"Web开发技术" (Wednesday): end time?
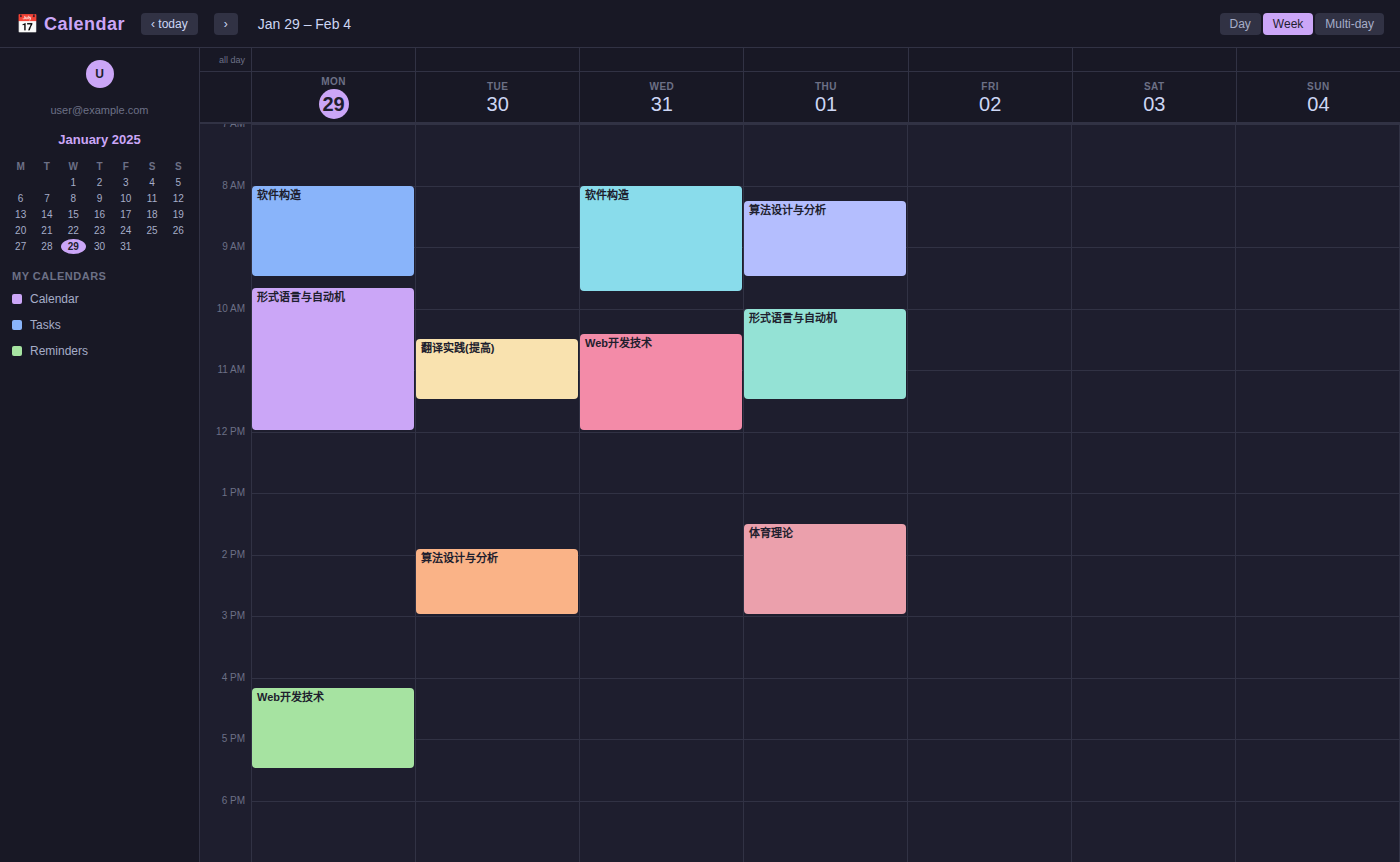
12:00 PM